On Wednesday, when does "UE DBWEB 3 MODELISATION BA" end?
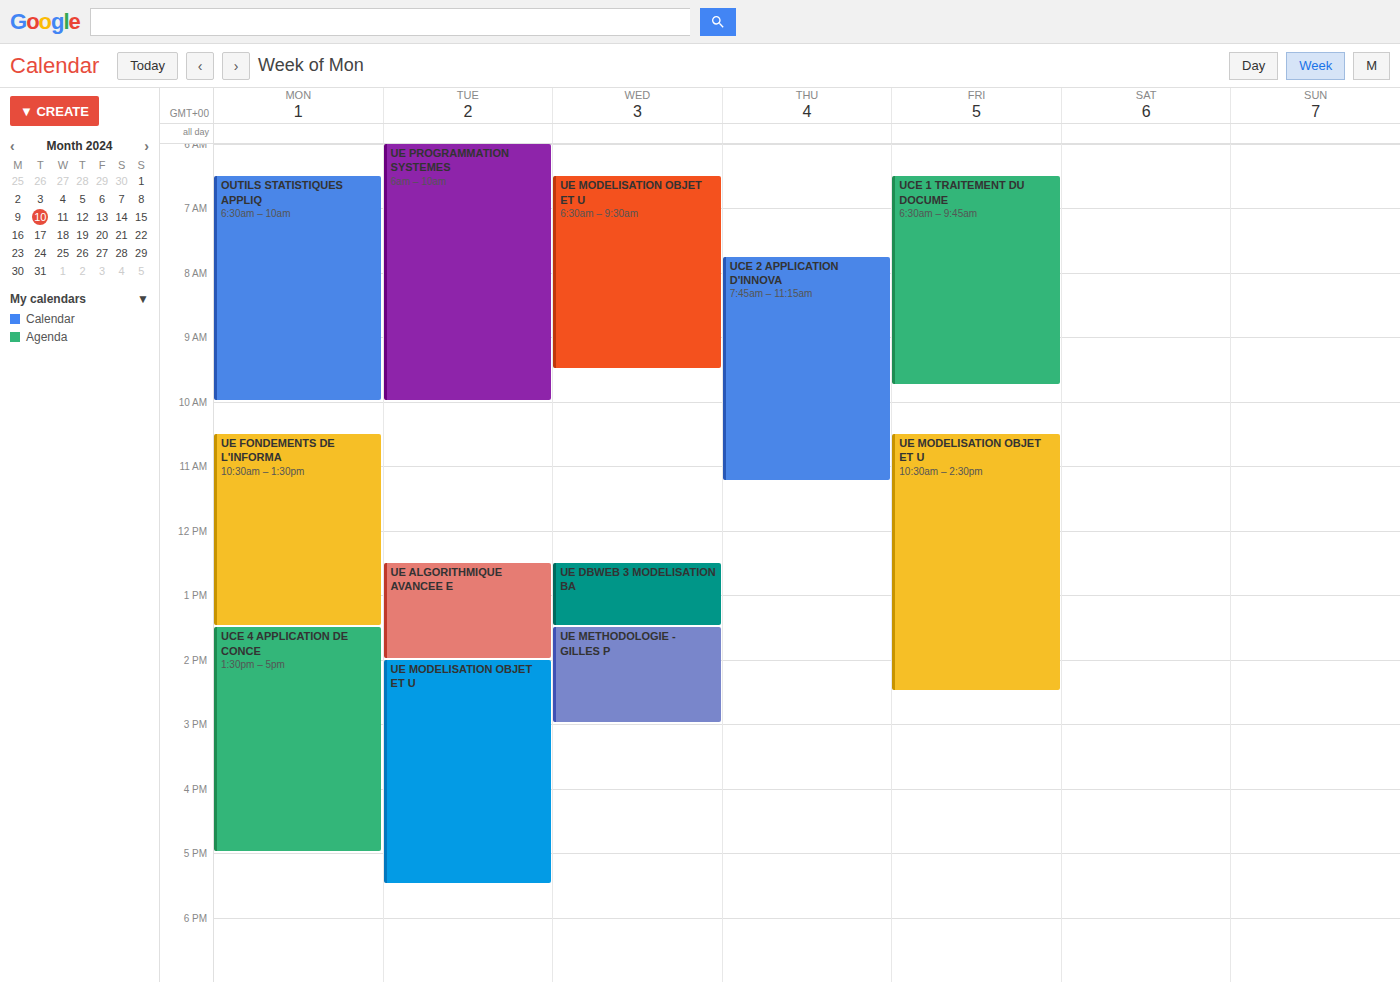
1:30 PM